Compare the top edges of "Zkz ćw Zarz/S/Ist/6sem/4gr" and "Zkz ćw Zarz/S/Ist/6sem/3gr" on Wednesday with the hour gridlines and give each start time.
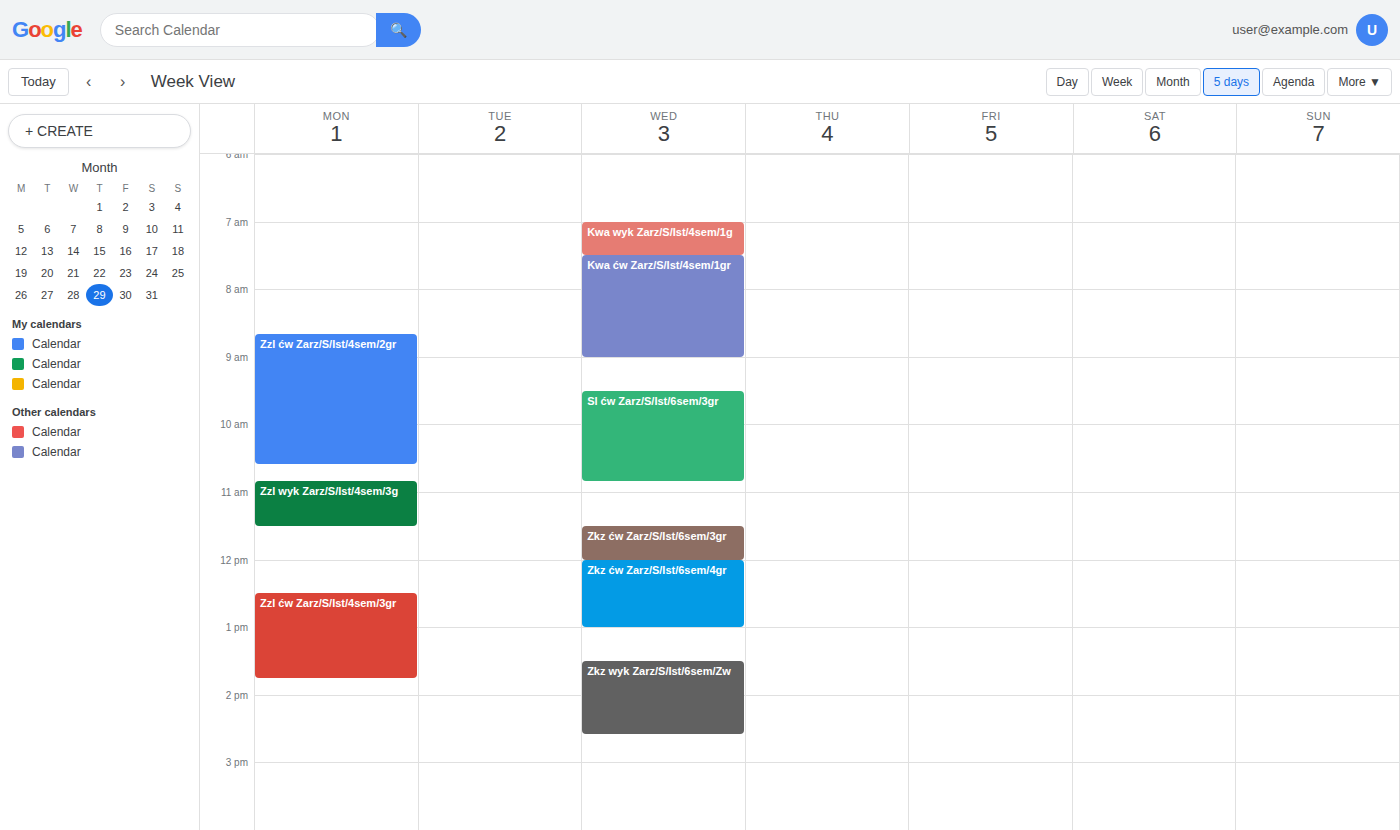
"Zkz ćw Zarz/S/Ist/6sem/4gr": 12:00 PM, exactly on the 12 PM line. "Zkz ćw Zarz/S/Ist/6sem/3gr": 11:30 AM, halfway between the 11 AM and 12 PM lines.